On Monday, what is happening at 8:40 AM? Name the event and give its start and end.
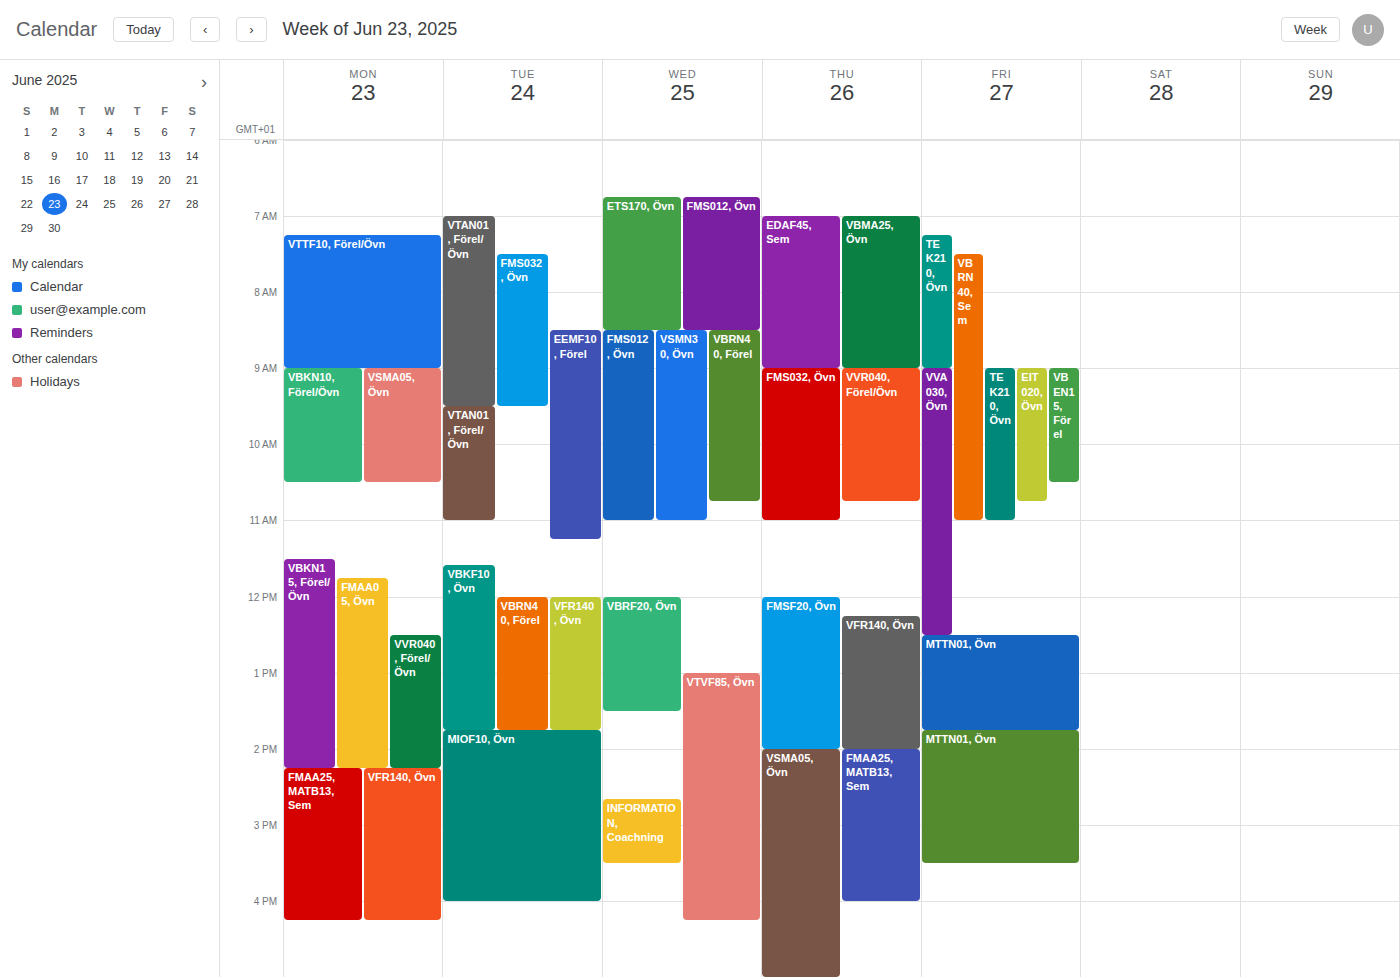
"VTTF10, Förel/Övn", 7:15 AM to 9:00 AM